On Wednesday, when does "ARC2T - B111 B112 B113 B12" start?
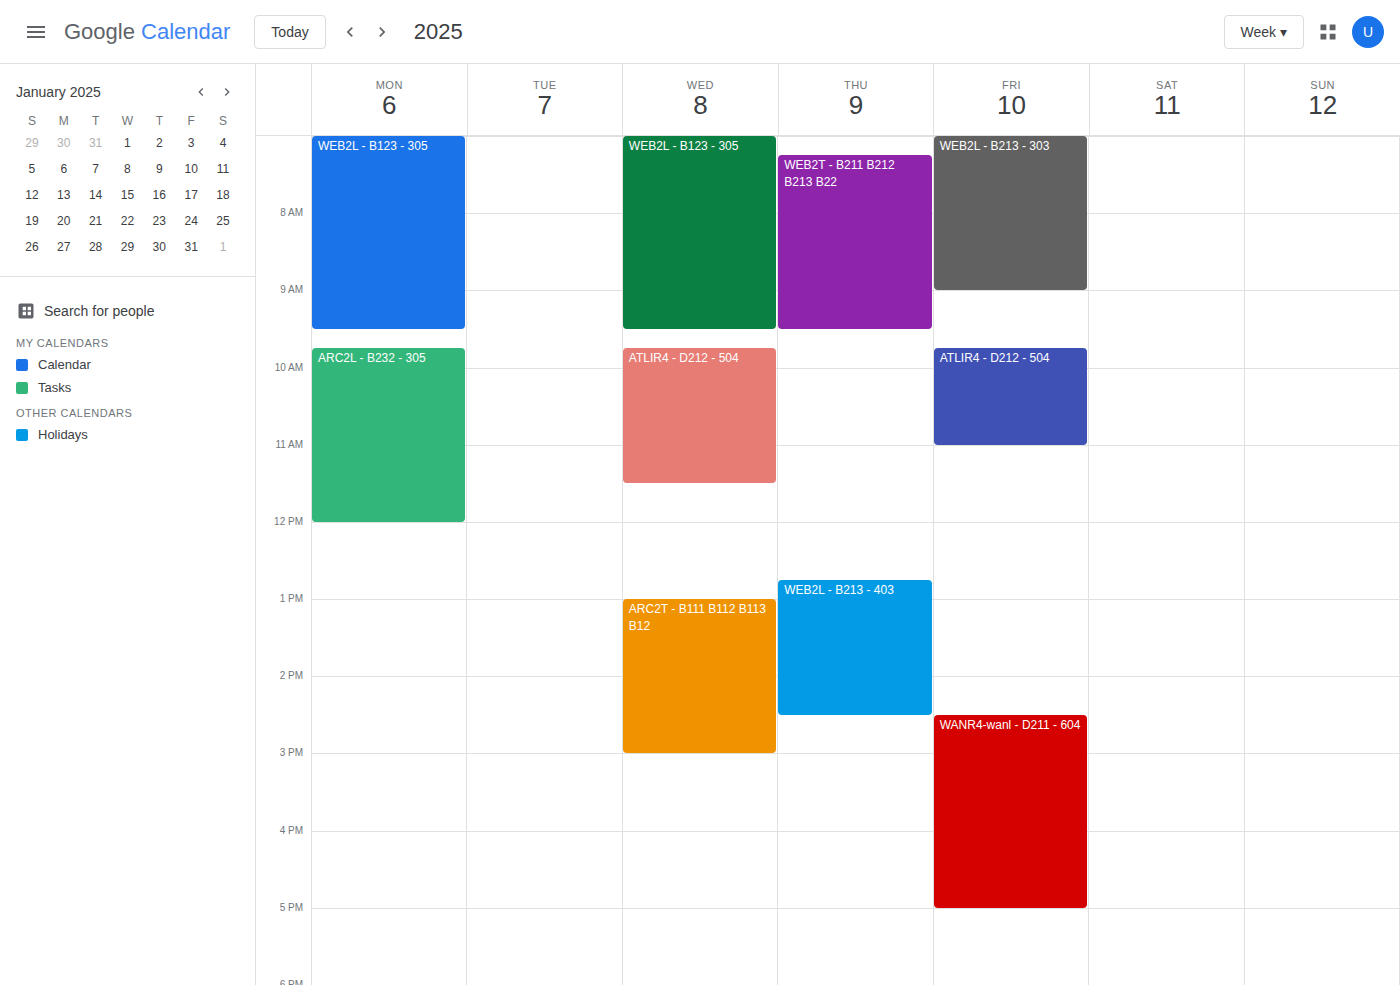
13:00